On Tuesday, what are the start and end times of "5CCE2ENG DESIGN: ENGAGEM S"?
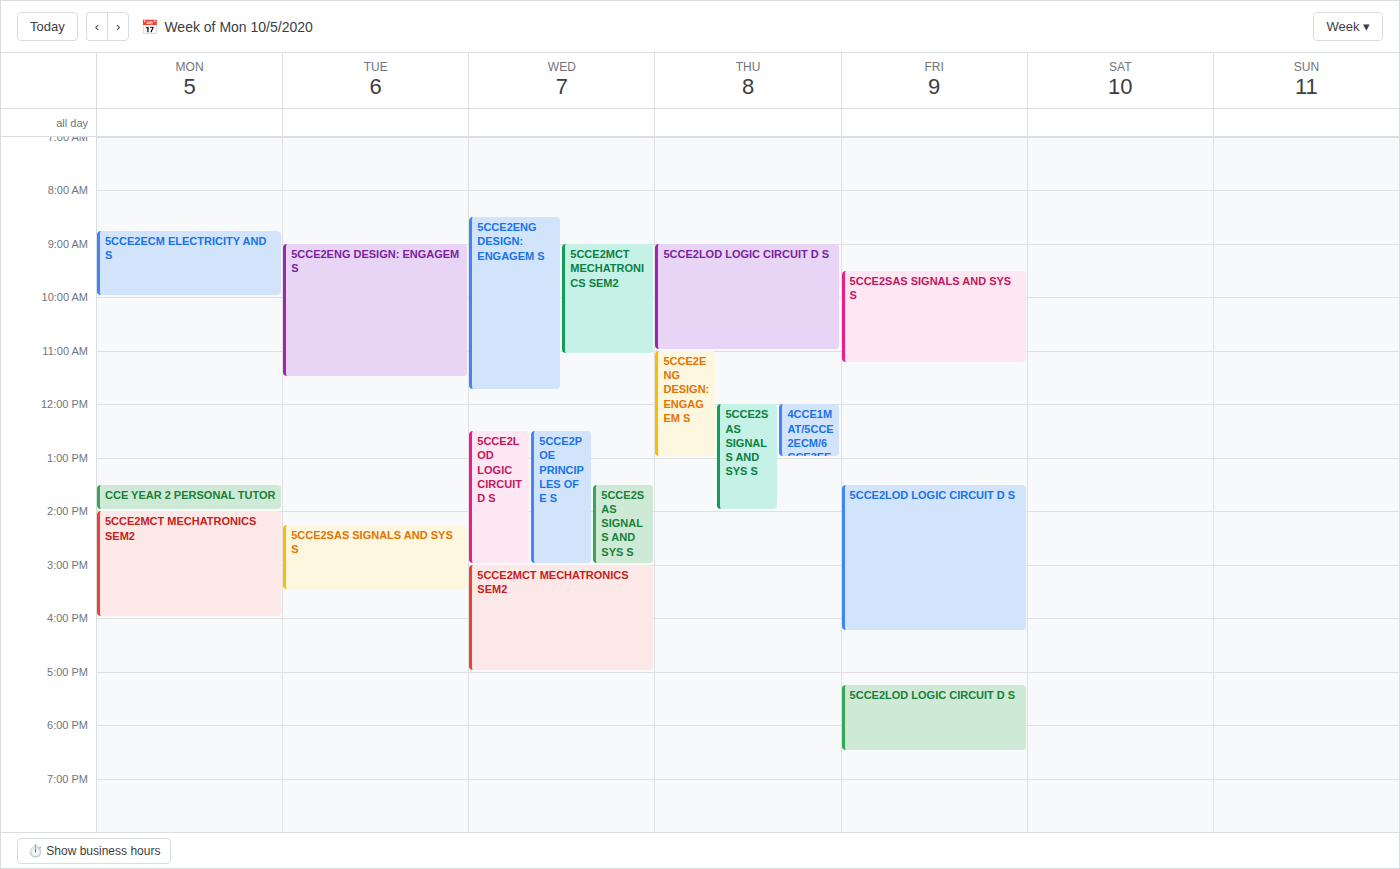
9:00 AM to 11:30 AM